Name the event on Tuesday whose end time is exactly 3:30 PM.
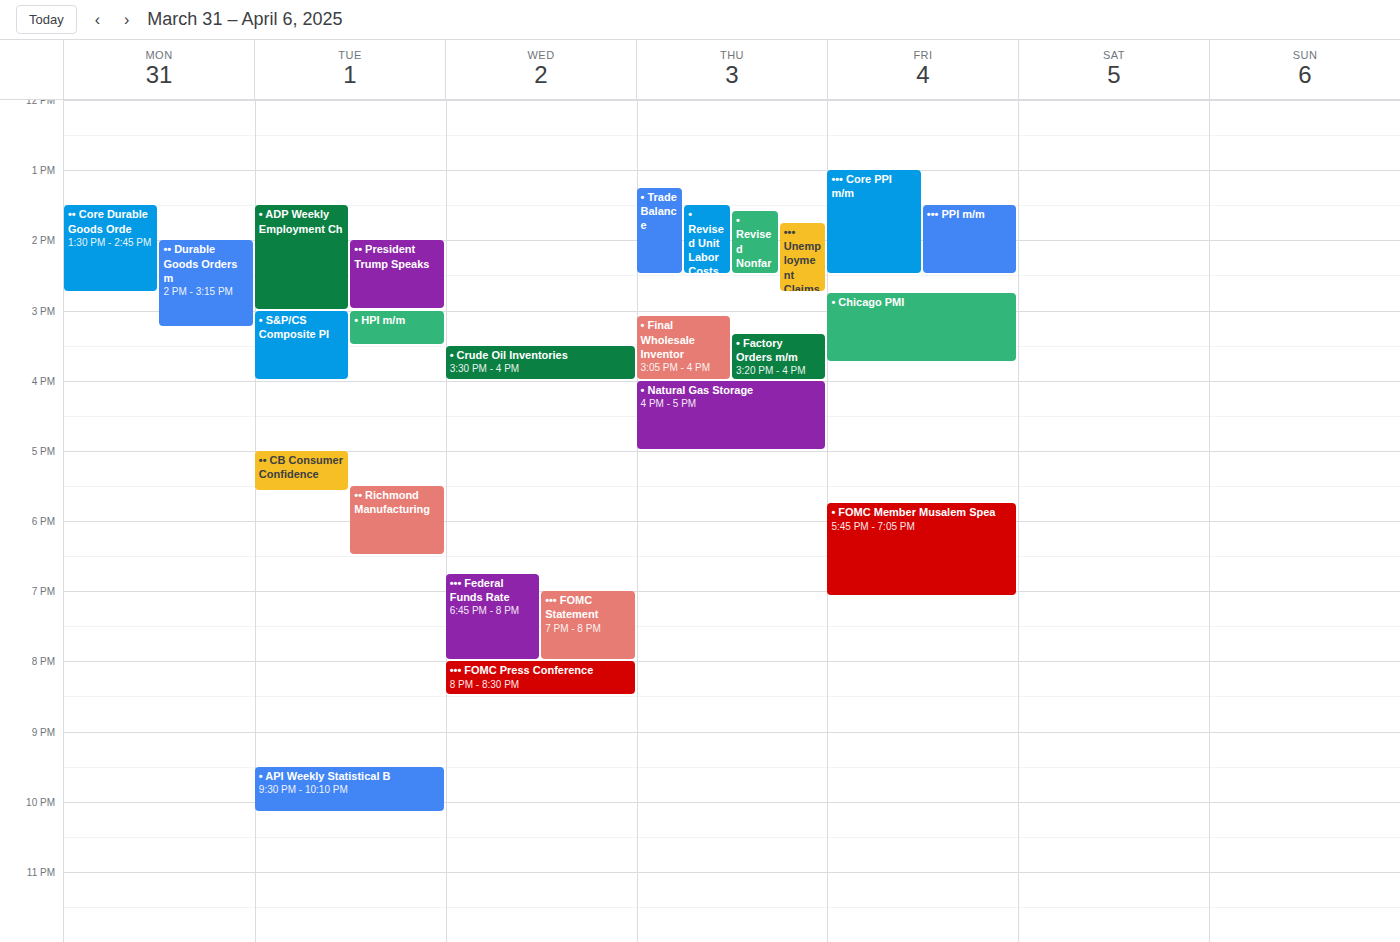
"• HPI m/m"